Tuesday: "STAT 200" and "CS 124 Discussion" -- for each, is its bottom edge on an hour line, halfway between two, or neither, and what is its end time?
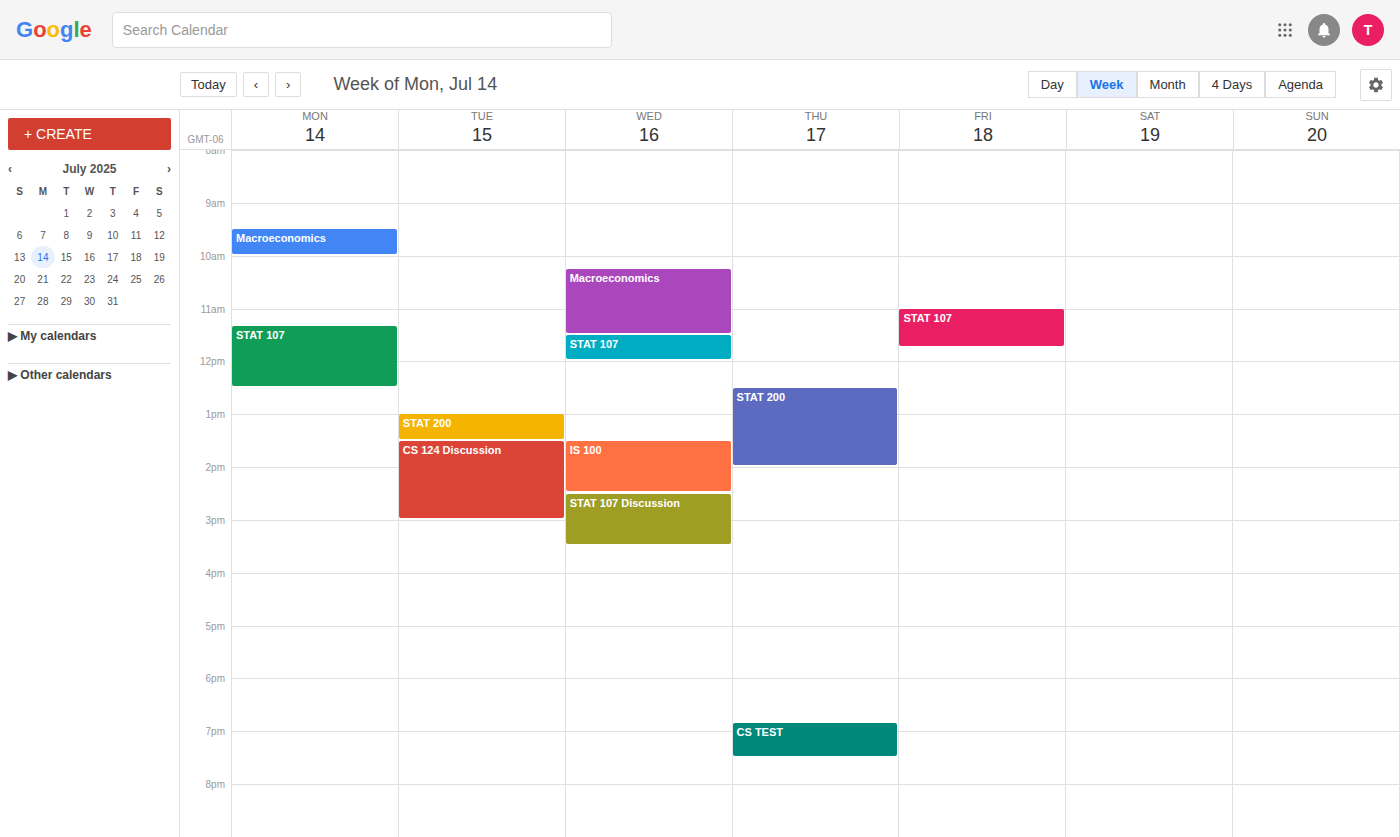
"STAT 200": 1:30 PM, halfway between the 1 PM and 2 PM lines. "CS 124 Discussion": 3:00 PM, exactly on the 3 PM line.